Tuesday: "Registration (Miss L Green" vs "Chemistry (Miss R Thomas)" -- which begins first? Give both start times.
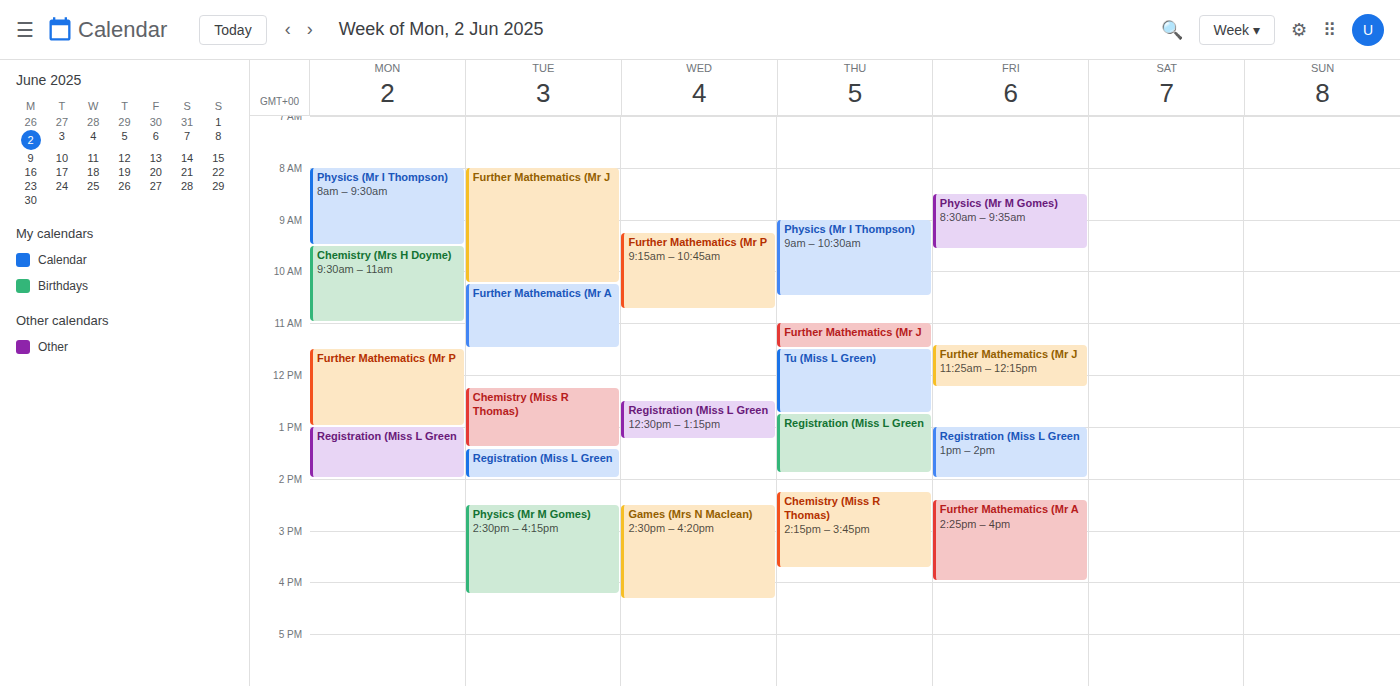
"Chemistry (Miss R Thomas)" 12:15 PM; "Registration (Miss L Green" 1:25 PM.